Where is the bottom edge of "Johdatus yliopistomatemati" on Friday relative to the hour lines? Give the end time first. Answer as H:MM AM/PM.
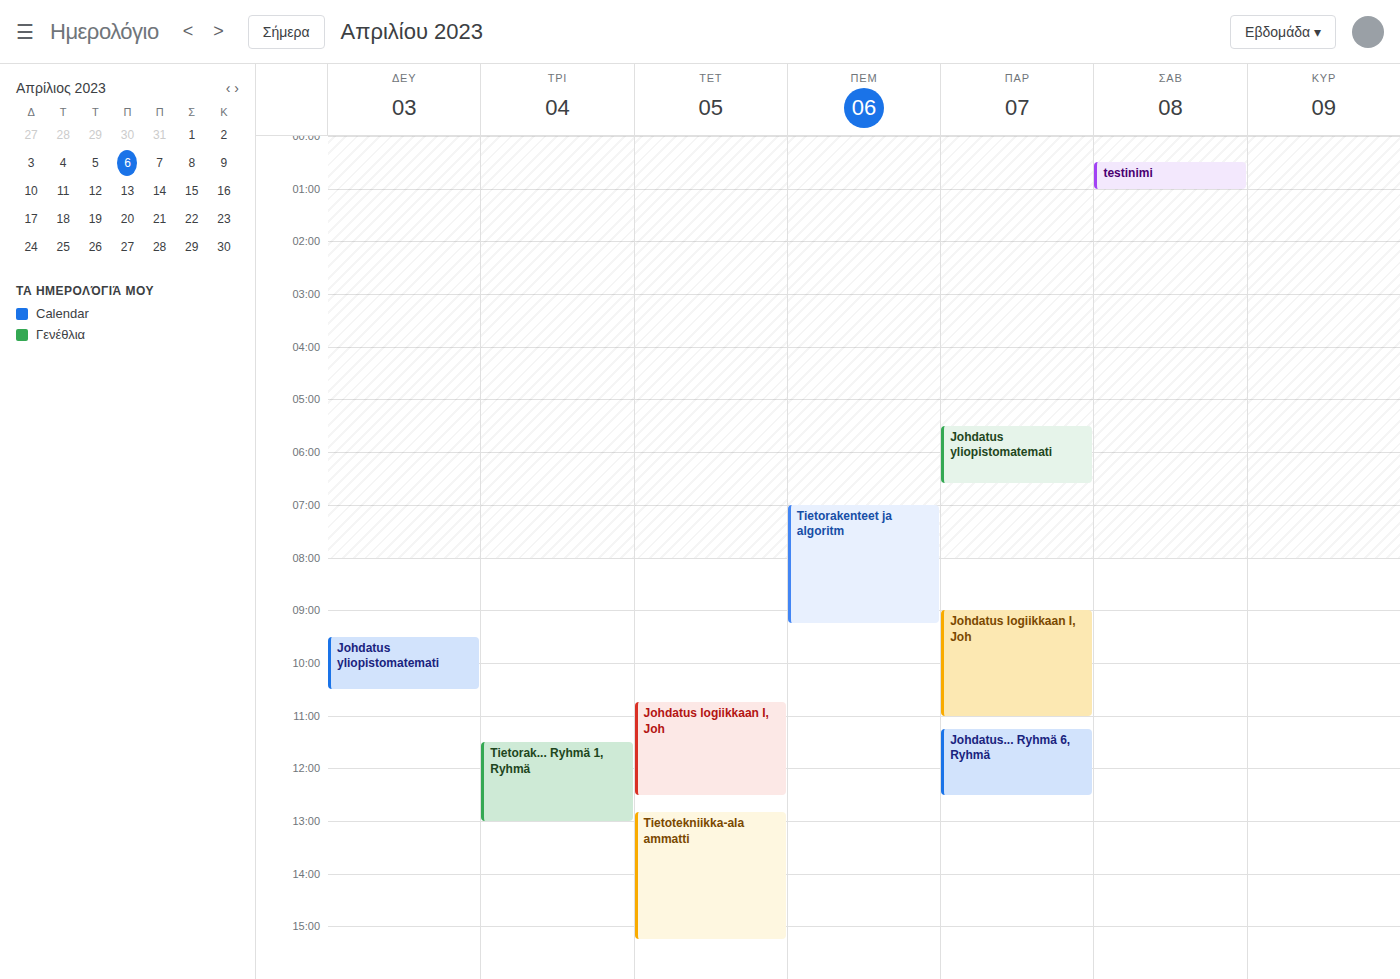
6:35 AM -- neither: 35 minutes below the 6 AM line and 25 minutes above the 7 AM line.